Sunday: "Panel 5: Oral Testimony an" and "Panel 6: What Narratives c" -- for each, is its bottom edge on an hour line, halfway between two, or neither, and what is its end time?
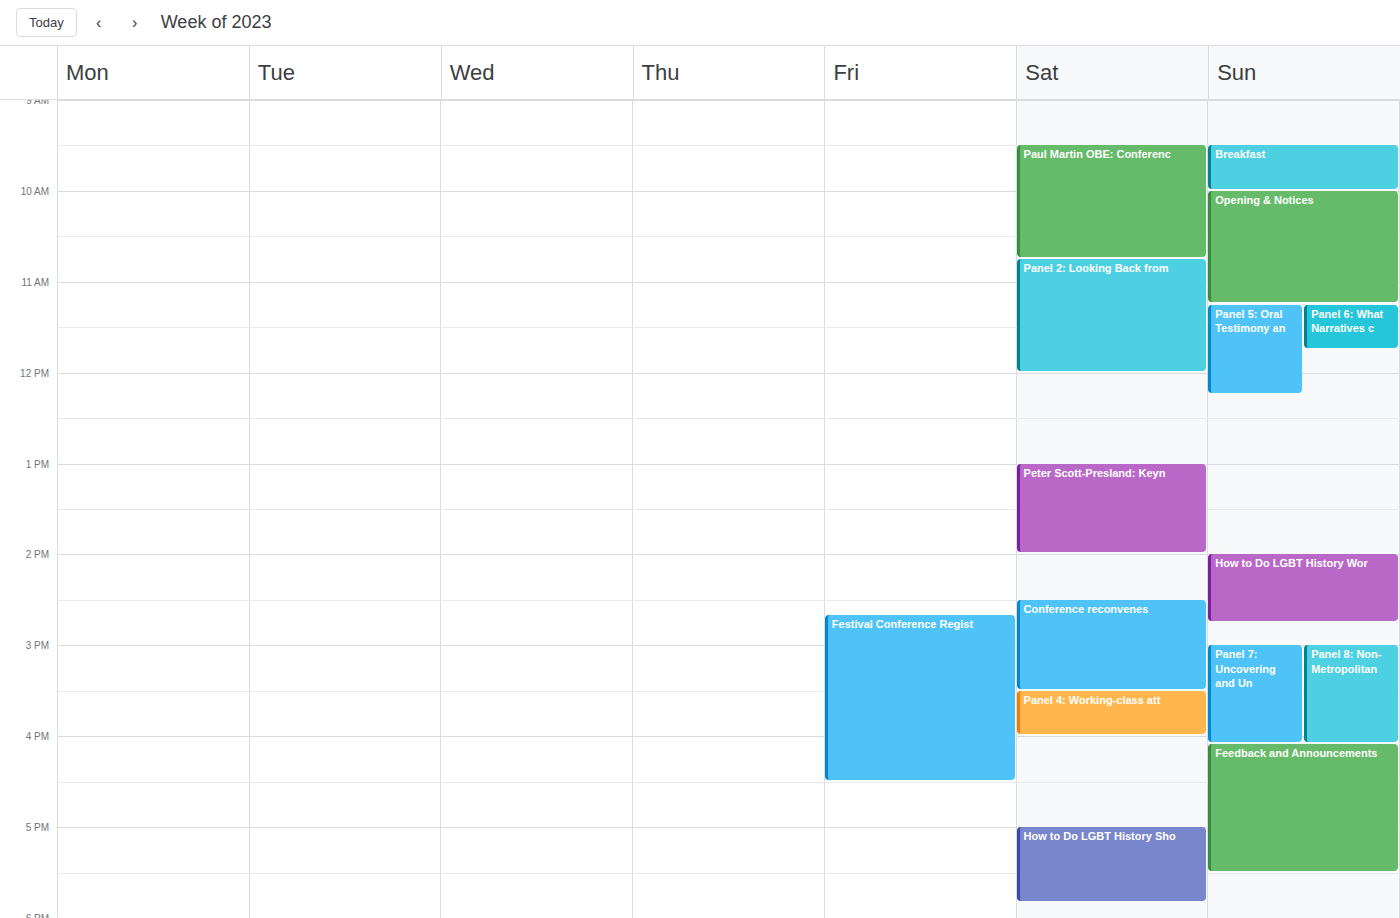
"Panel 5: Oral Testimony an": 12:15 PM, neither: a quarter of the way from the 12 PM line to the 1 PM line. "Panel 6: What Narratives c": 11:45 AM, neither: three quarters of the way from the 11 AM line to the 12 PM line.